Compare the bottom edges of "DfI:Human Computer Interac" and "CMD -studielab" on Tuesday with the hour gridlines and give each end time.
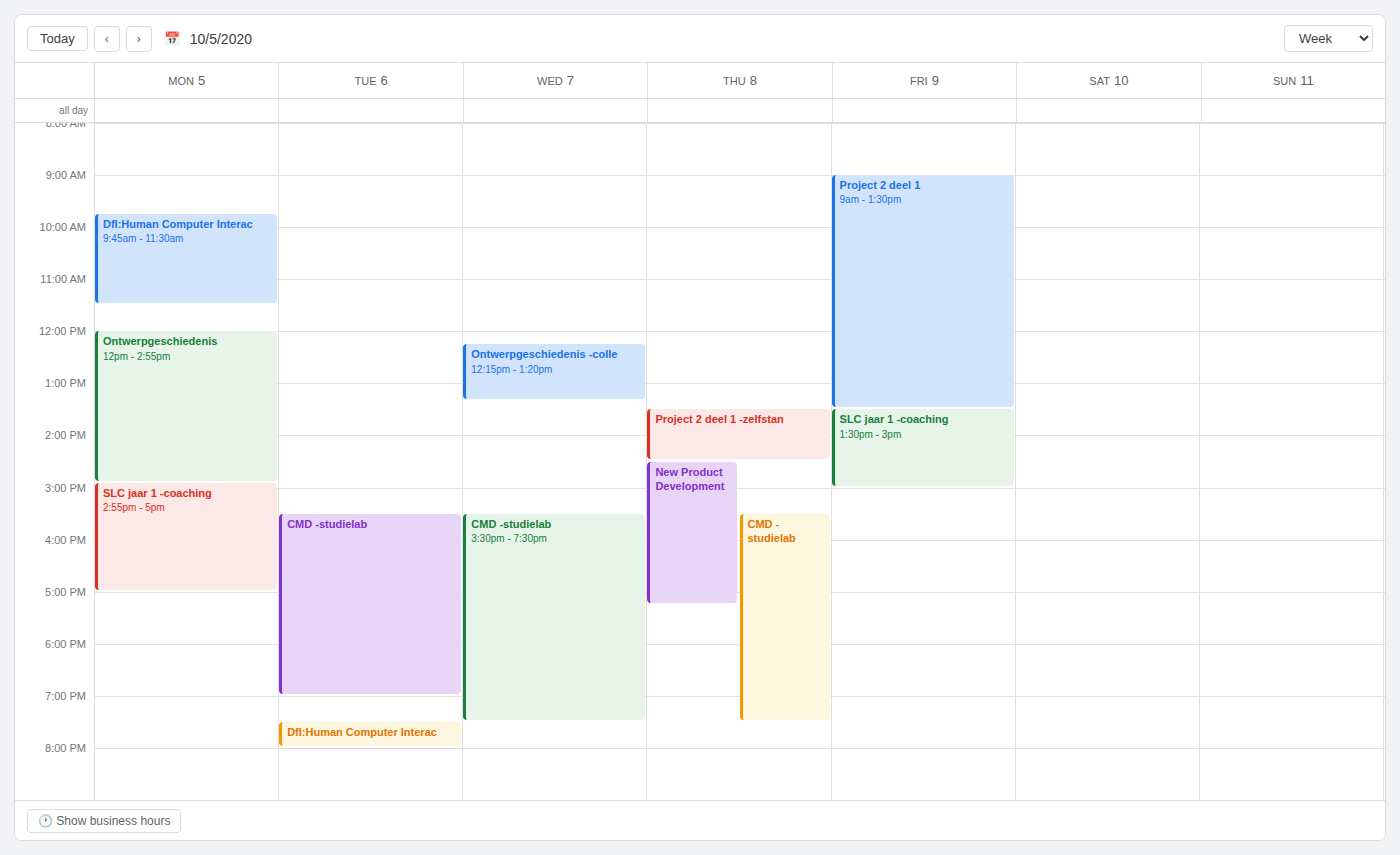
"DfI:Human Computer Interac": 20:00, exactly on the 20:00 line. "CMD -studielab": 19:00, exactly on the 19:00 line.